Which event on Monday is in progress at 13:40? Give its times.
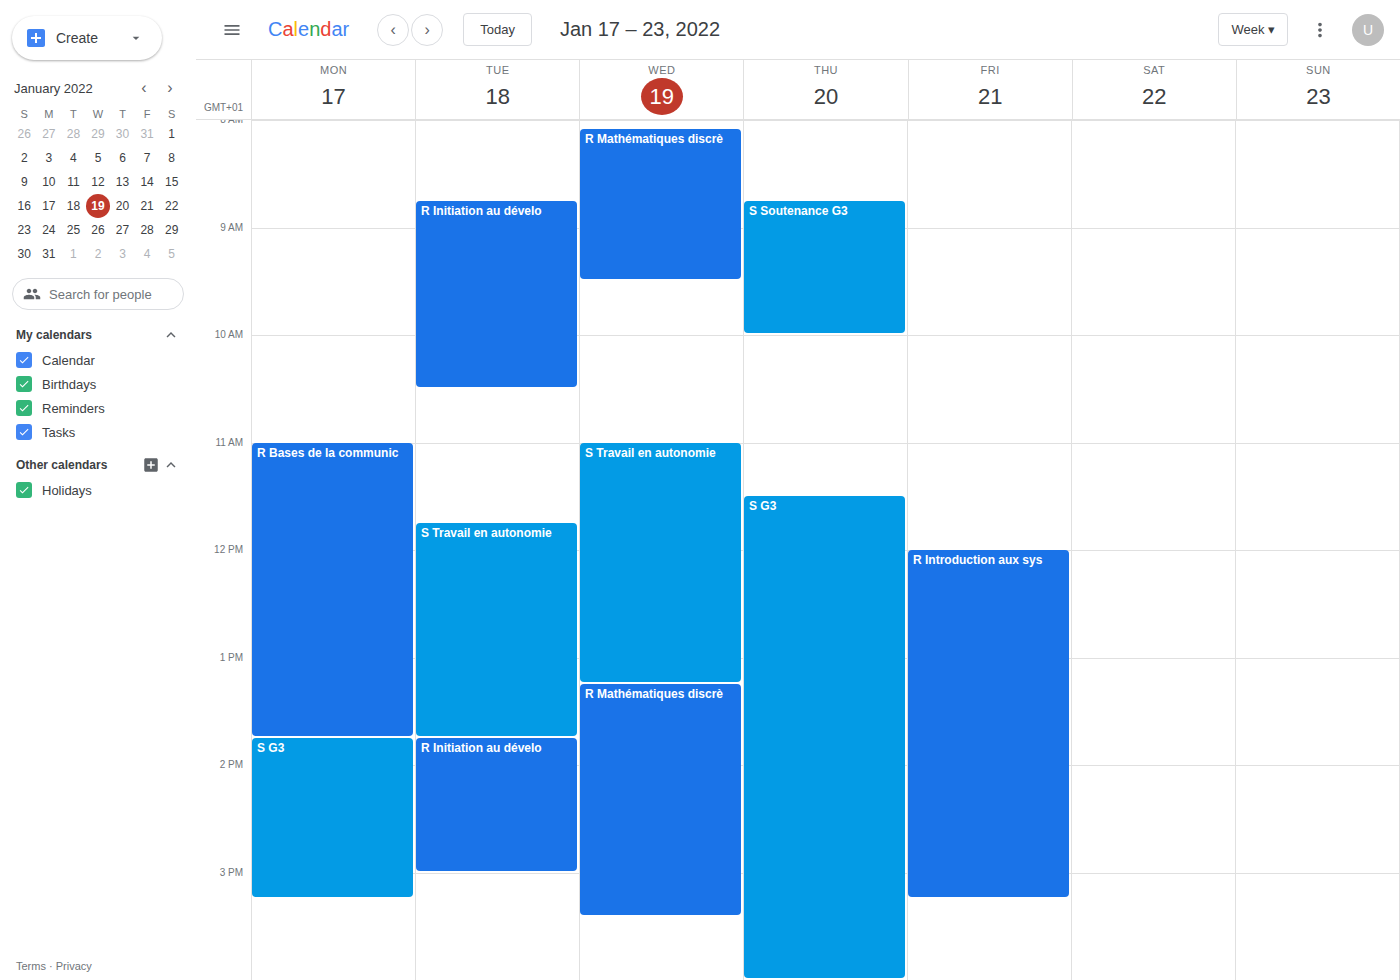
"R Bases de la communic", 11:00 to 13:45